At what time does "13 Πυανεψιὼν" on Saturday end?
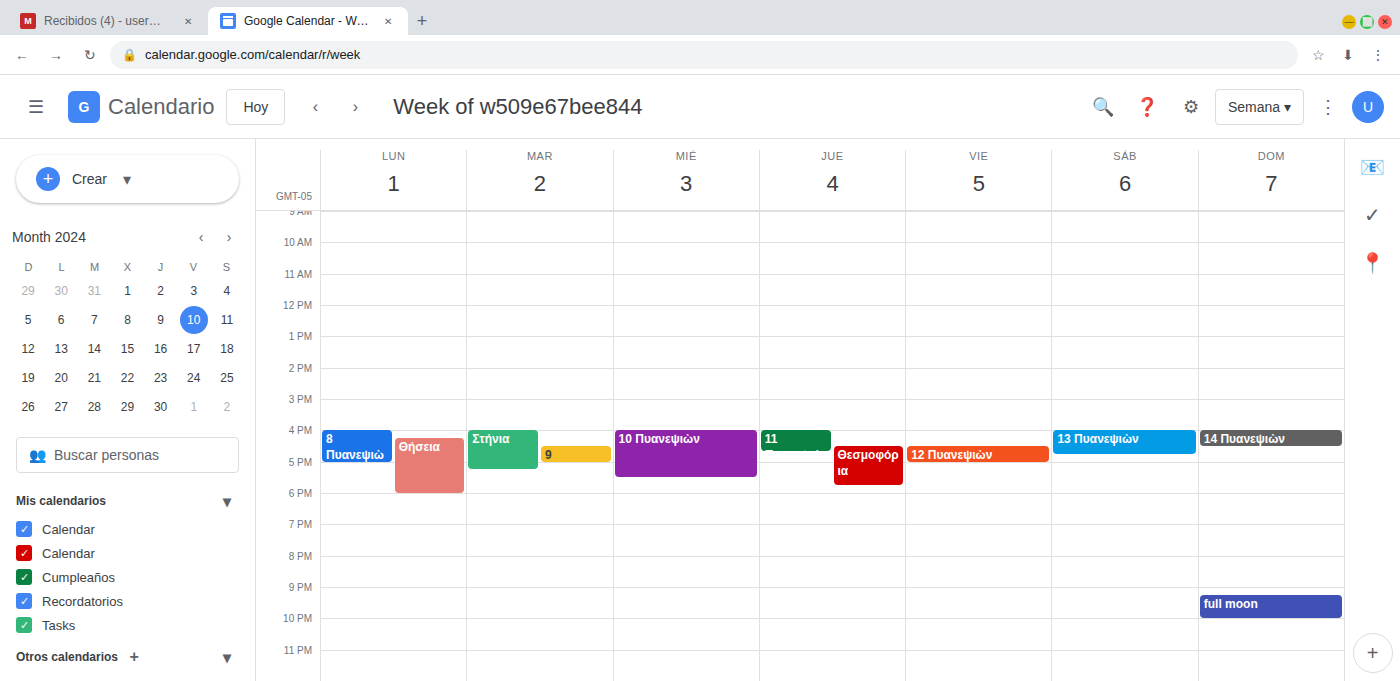
4:45 PM